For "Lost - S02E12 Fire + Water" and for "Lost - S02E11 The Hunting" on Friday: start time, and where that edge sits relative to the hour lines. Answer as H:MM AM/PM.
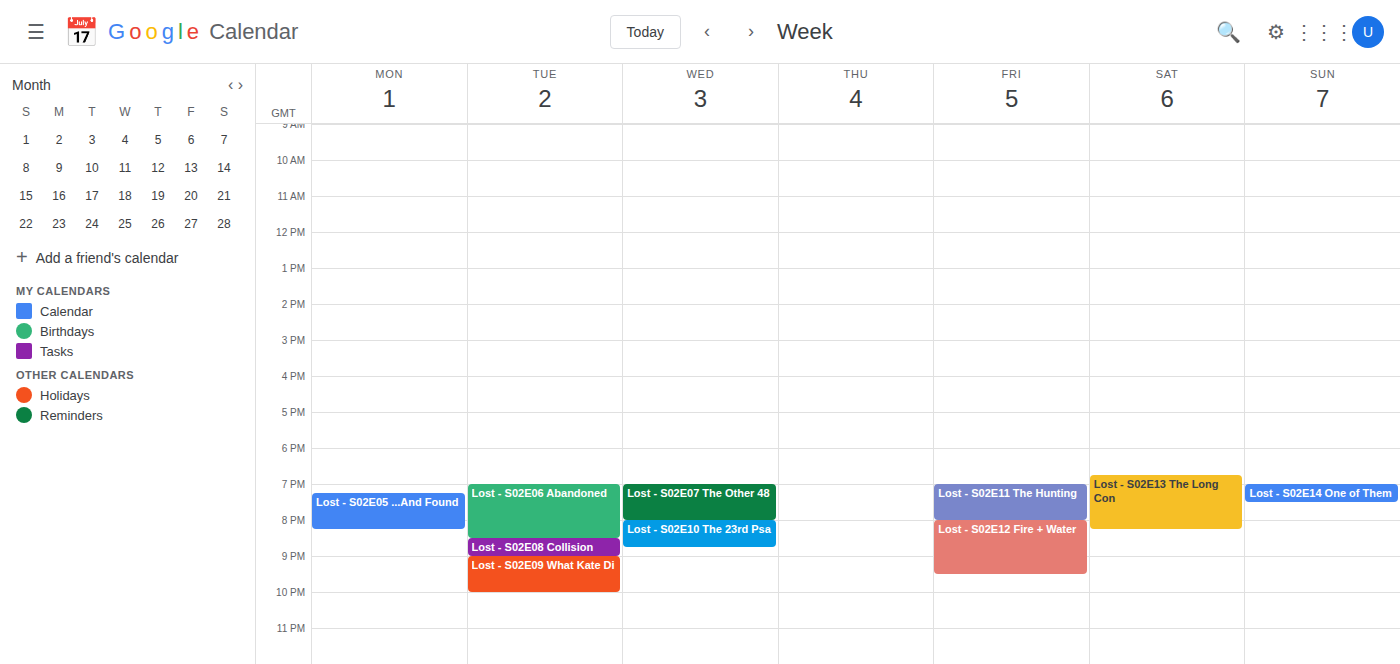
"Lost - S02E12 Fire + Water": 8:00 PM, exactly on the 8 PM line. "Lost - S02E11 The Hunting": 7:00 PM, exactly on the 7 PM line.